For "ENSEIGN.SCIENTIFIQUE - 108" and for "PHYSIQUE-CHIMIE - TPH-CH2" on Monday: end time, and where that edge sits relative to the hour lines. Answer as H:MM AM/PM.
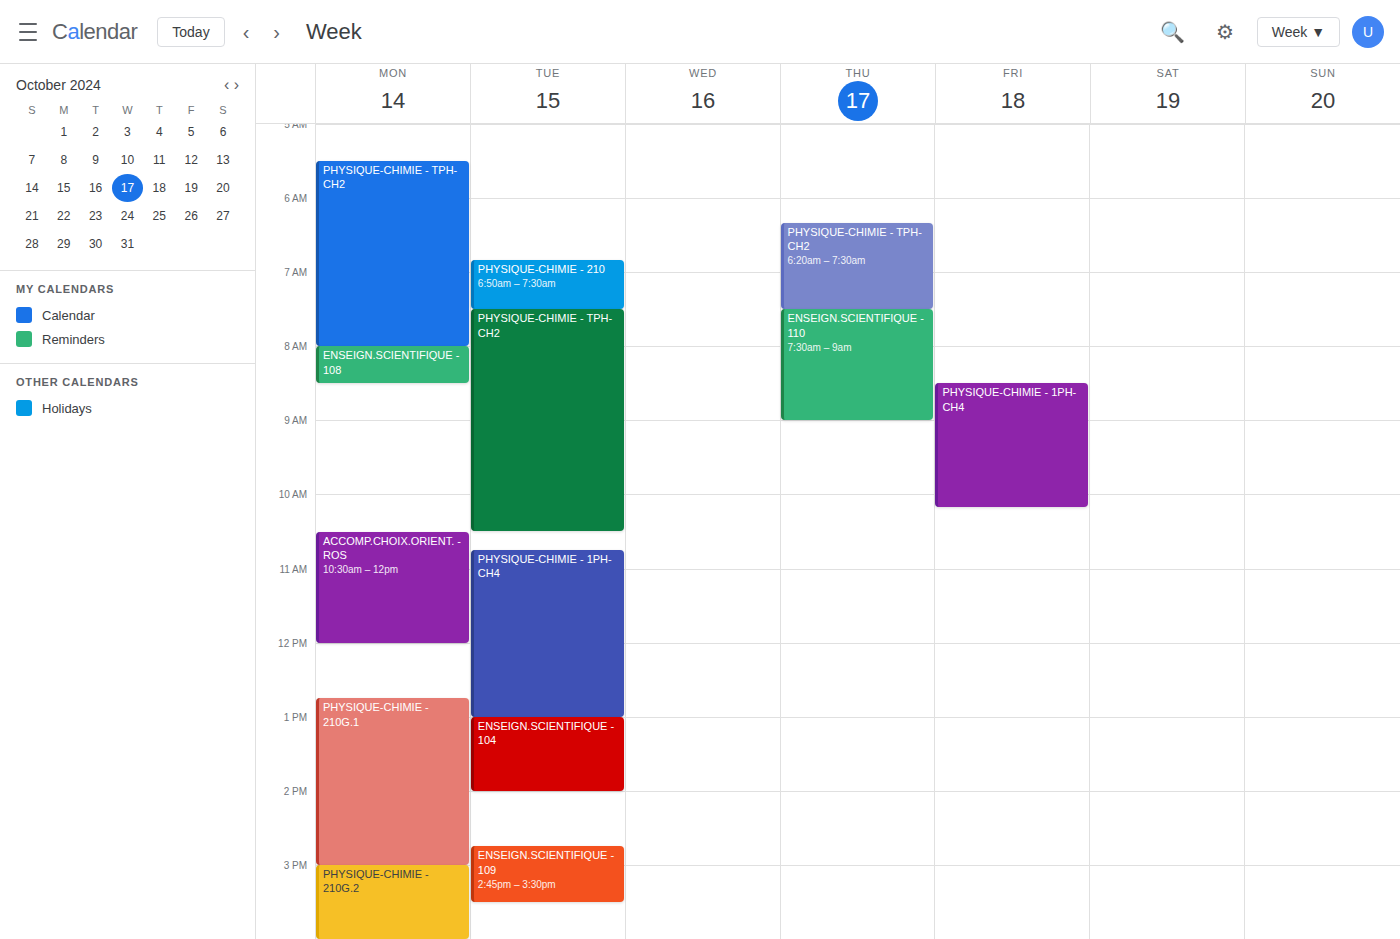
"ENSEIGN.SCIENTIFIQUE - 108": 8:30 AM, halfway between the 8 AM and 9 AM lines. "PHYSIQUE-CHIMIE - TPH-CH2": 8:00 AM, exactly on the 8 AM line.